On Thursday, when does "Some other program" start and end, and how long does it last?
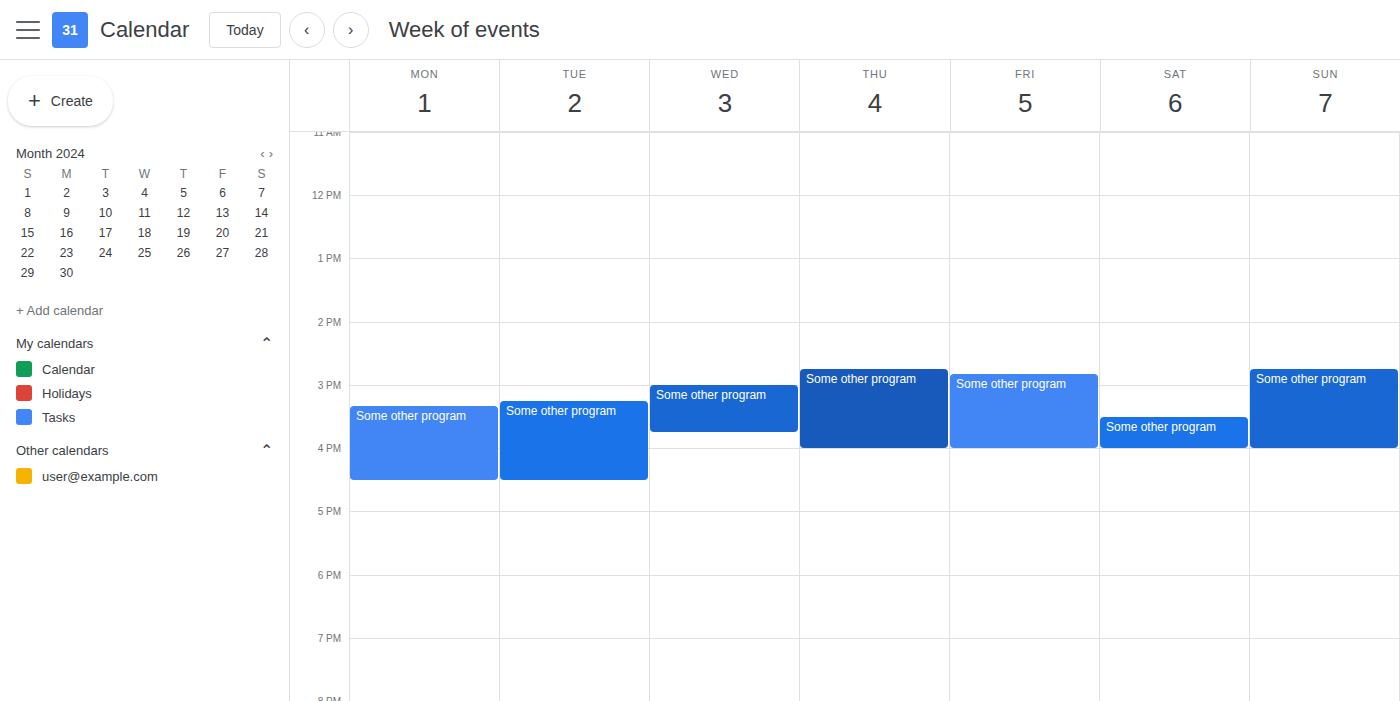
2:45 PM to 4:00 PM, 1 hour 15 minutes